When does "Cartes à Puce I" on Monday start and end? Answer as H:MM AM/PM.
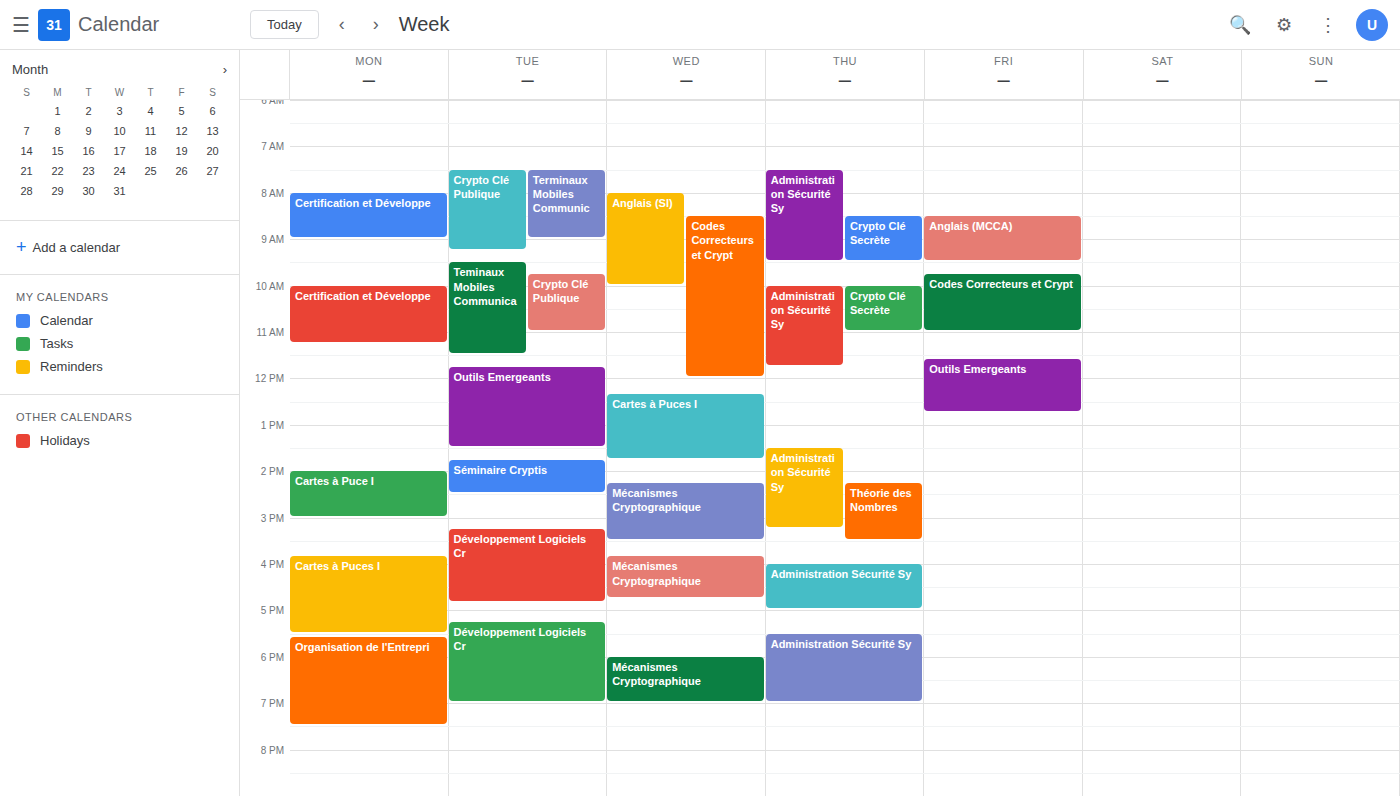
2:00 PM to 3:00 PM